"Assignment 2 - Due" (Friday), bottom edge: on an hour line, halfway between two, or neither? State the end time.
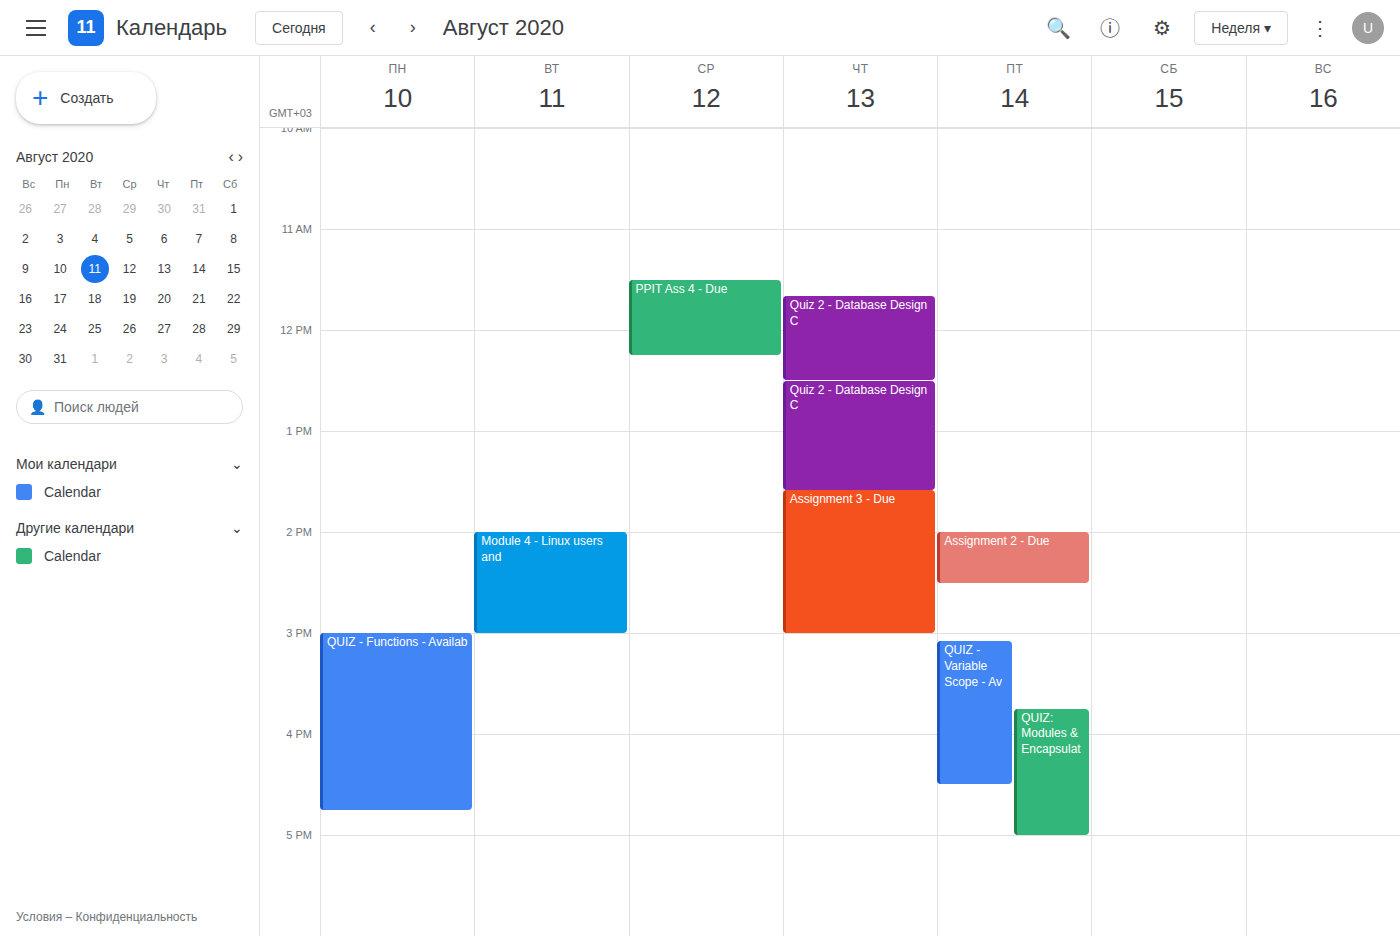
2:30 PM -- halfway between the 2 PM and 3 PM lines.